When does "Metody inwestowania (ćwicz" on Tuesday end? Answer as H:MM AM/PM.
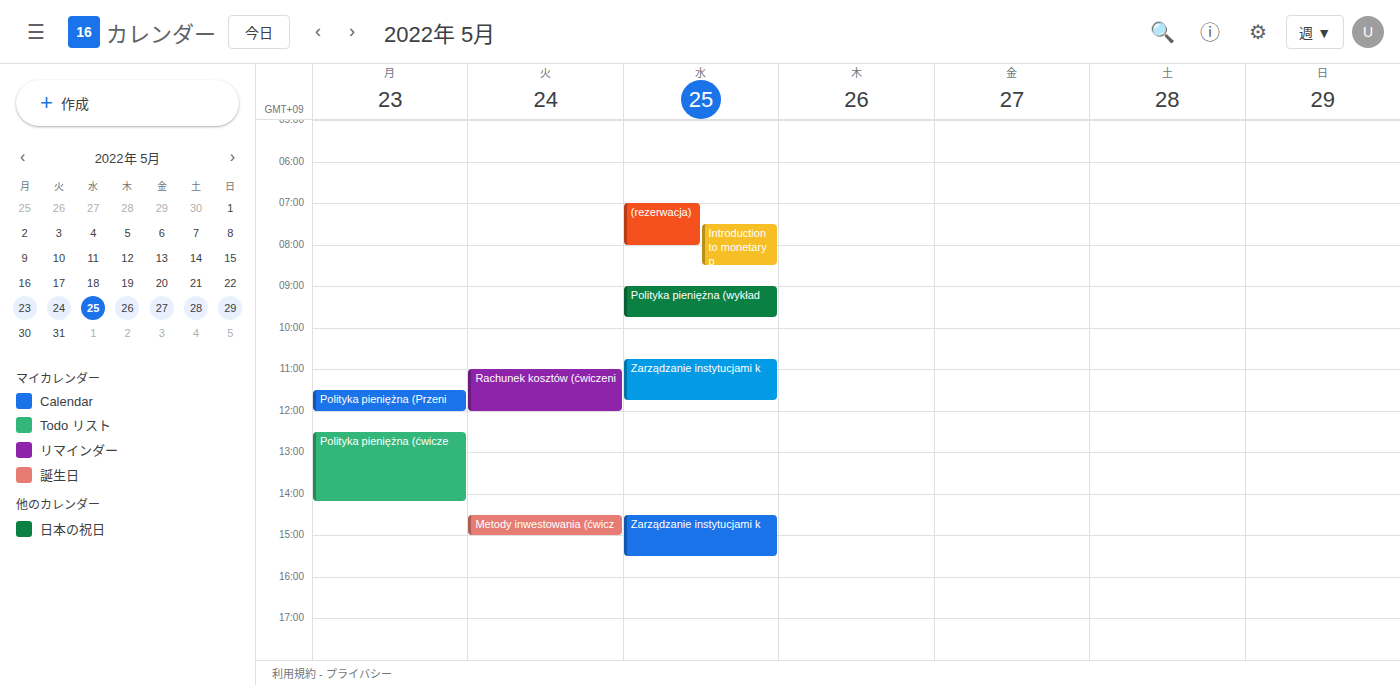
3:00 PM